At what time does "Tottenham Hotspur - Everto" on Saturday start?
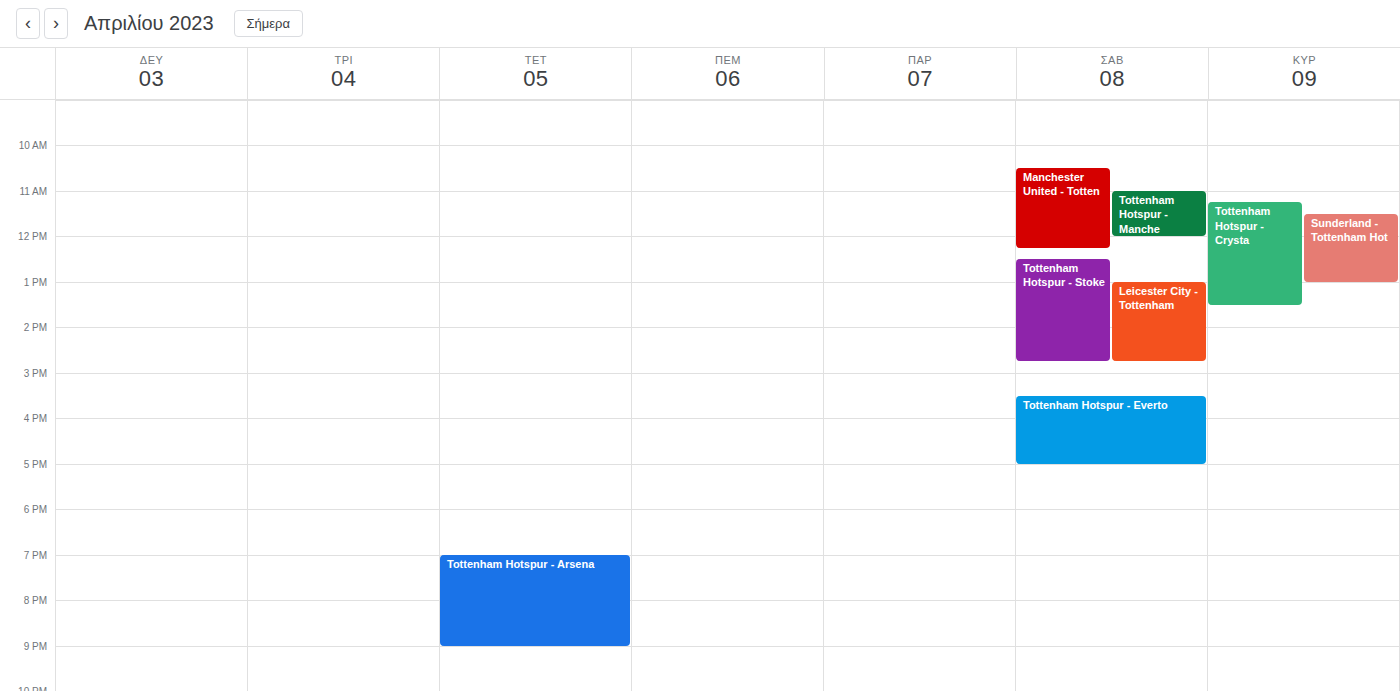
3:30 PM